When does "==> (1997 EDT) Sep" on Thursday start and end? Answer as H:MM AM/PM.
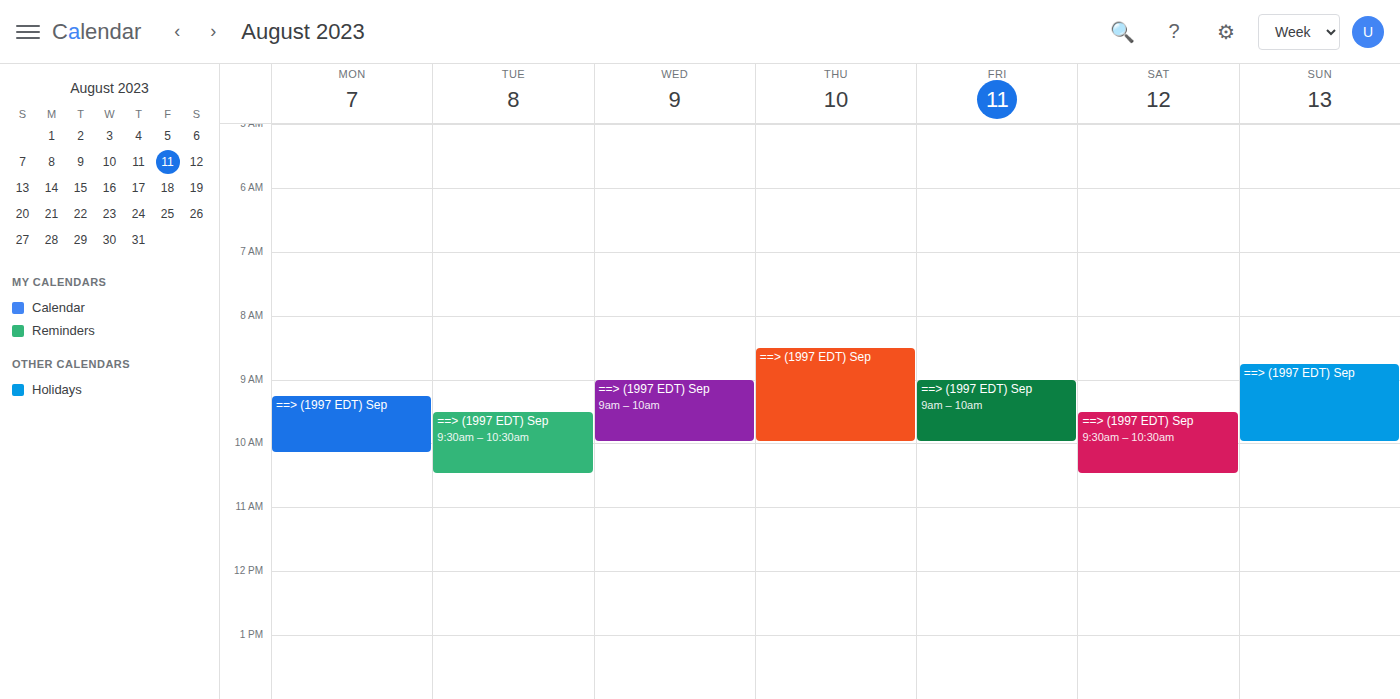
8:30 AM to 10:00 AM